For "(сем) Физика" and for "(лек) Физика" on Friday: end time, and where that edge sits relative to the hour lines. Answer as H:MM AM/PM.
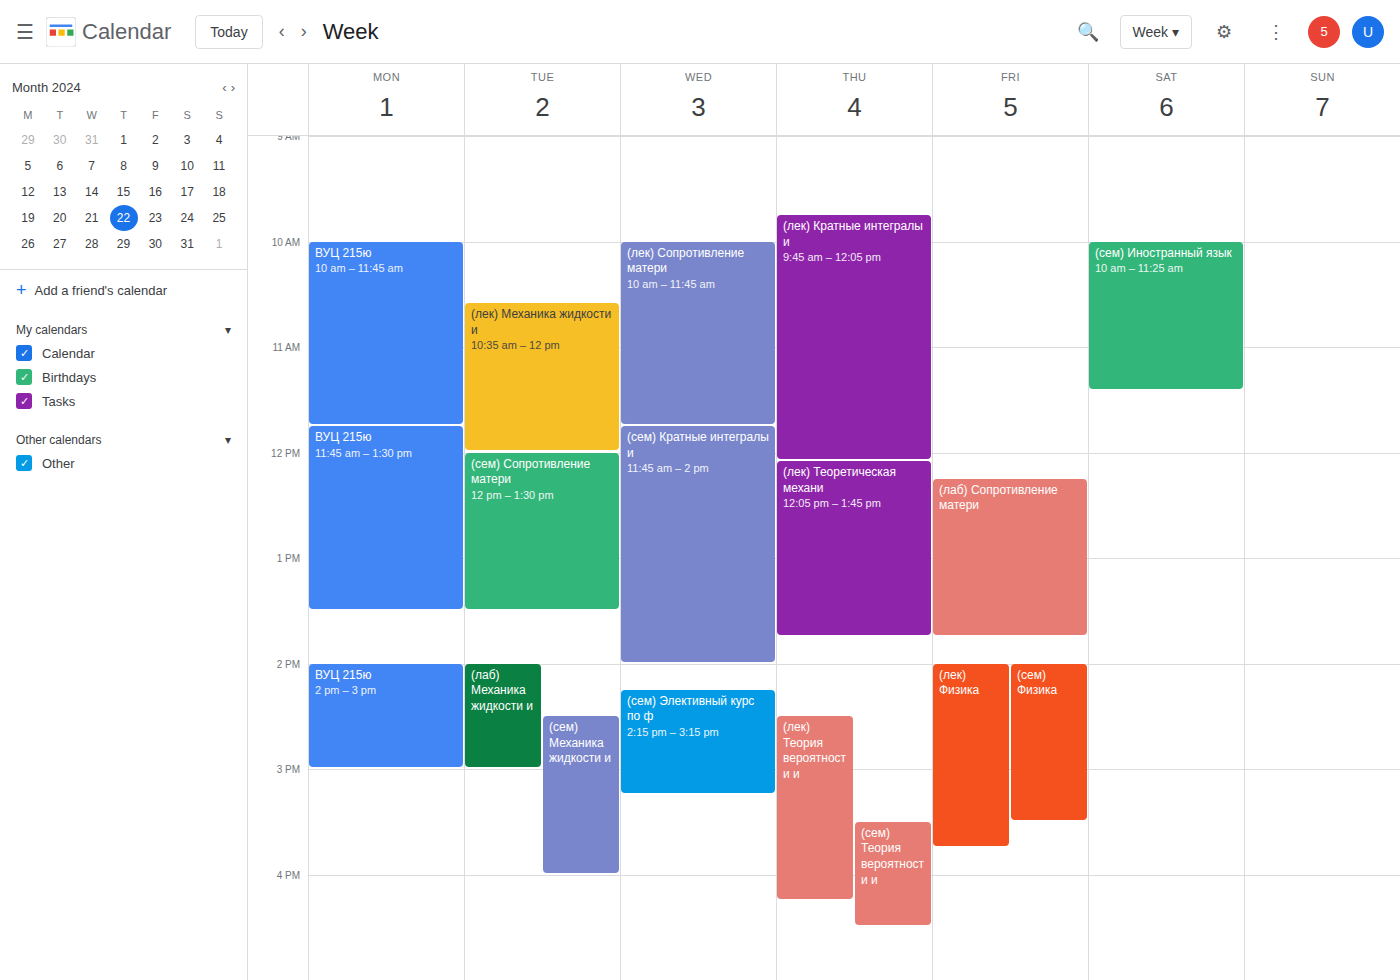
"(сем) Физика": 3:30 PM, halfway between the 3 PM and 4 PM lines. "(лек) Физика": 3:45 PM, neither: three quarters of the way from the 3 PM line to the 4 PM line.